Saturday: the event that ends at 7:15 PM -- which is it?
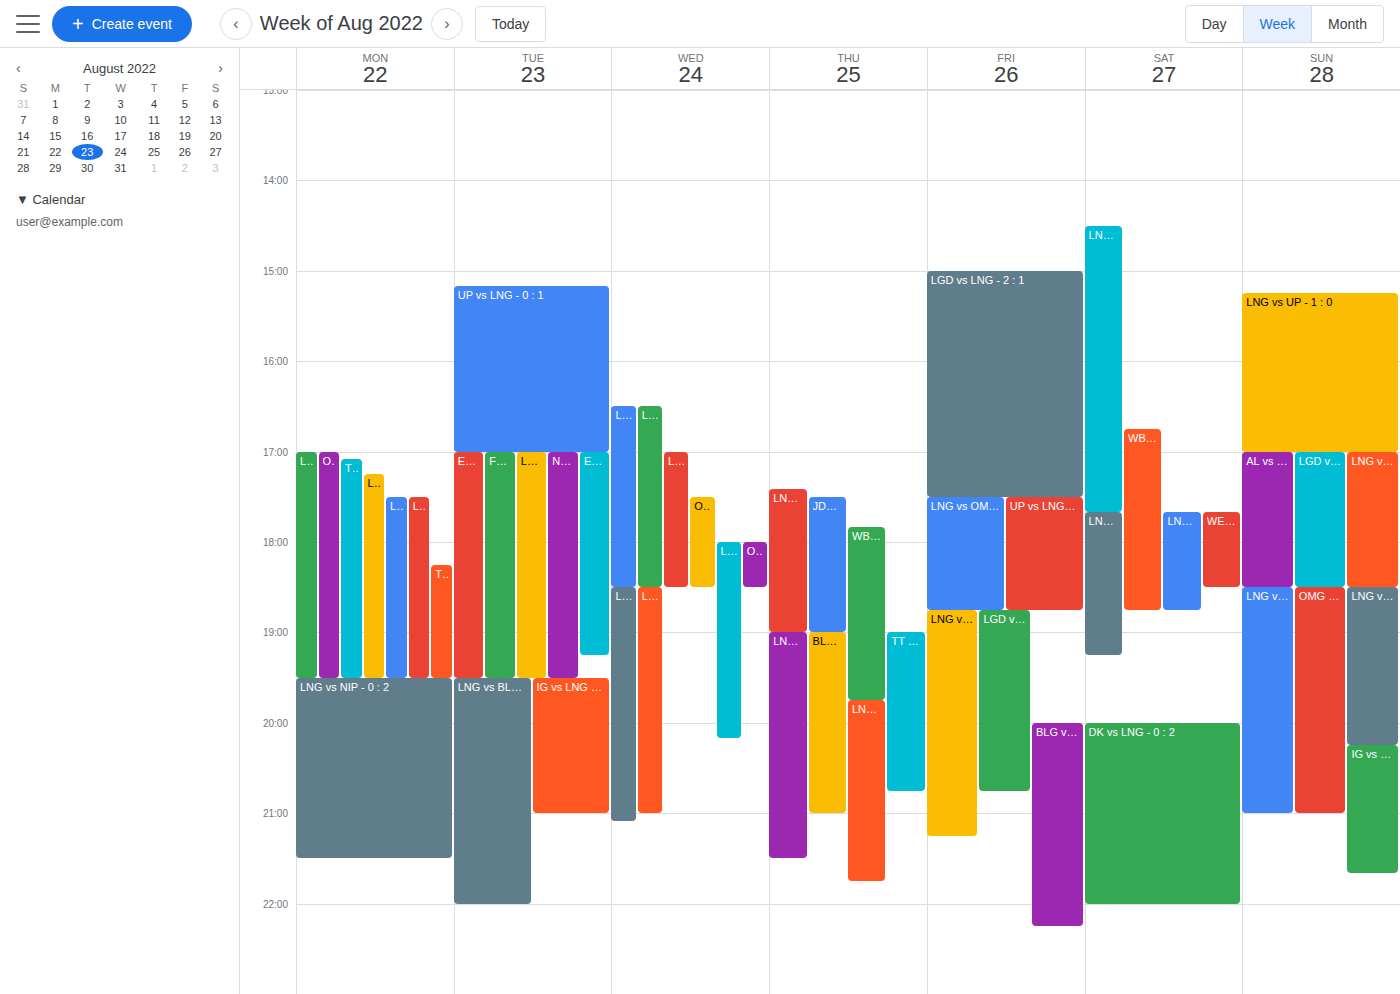
"LNG vs EDG - 2 : 0"